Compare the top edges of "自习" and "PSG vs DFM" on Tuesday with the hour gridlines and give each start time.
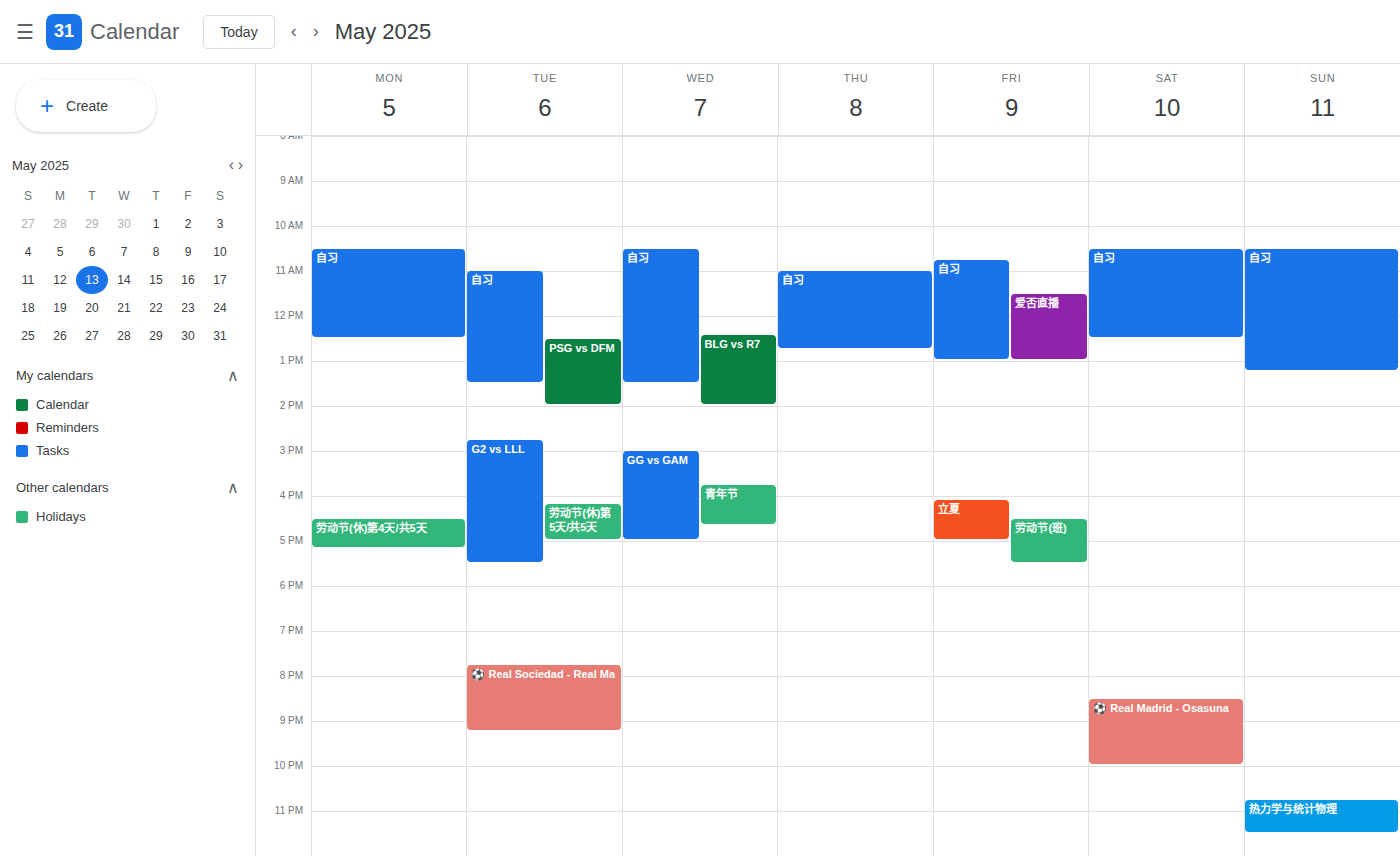
"自习": 11:00 AM, exactly on the 11 AM line. "PSG vs DFM": 12:30 PM, halfway between the 12 PM and 1 PM lines.